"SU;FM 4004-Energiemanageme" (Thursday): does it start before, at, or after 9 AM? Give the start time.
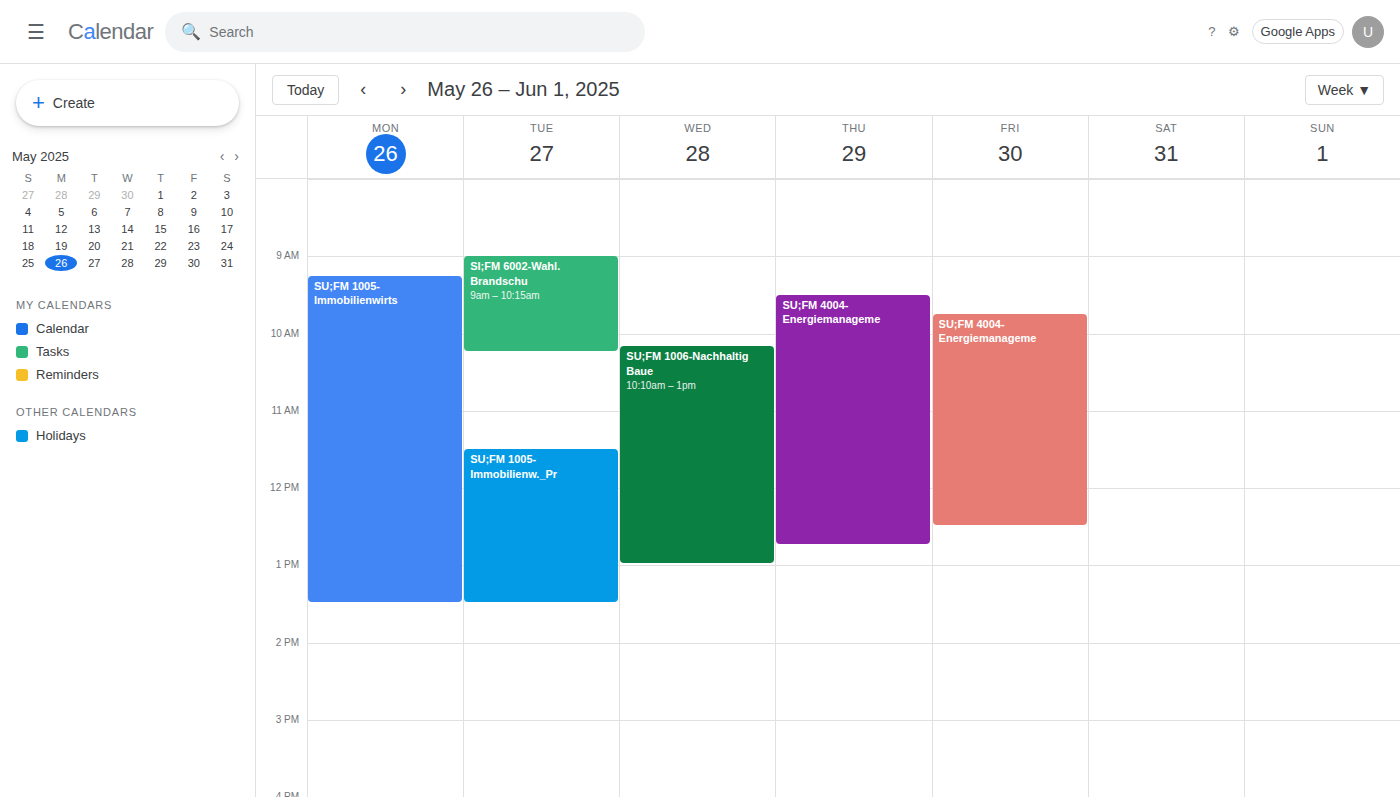
9:30 AM -- after 9 AM, 30 minutes below the 9 AM line.